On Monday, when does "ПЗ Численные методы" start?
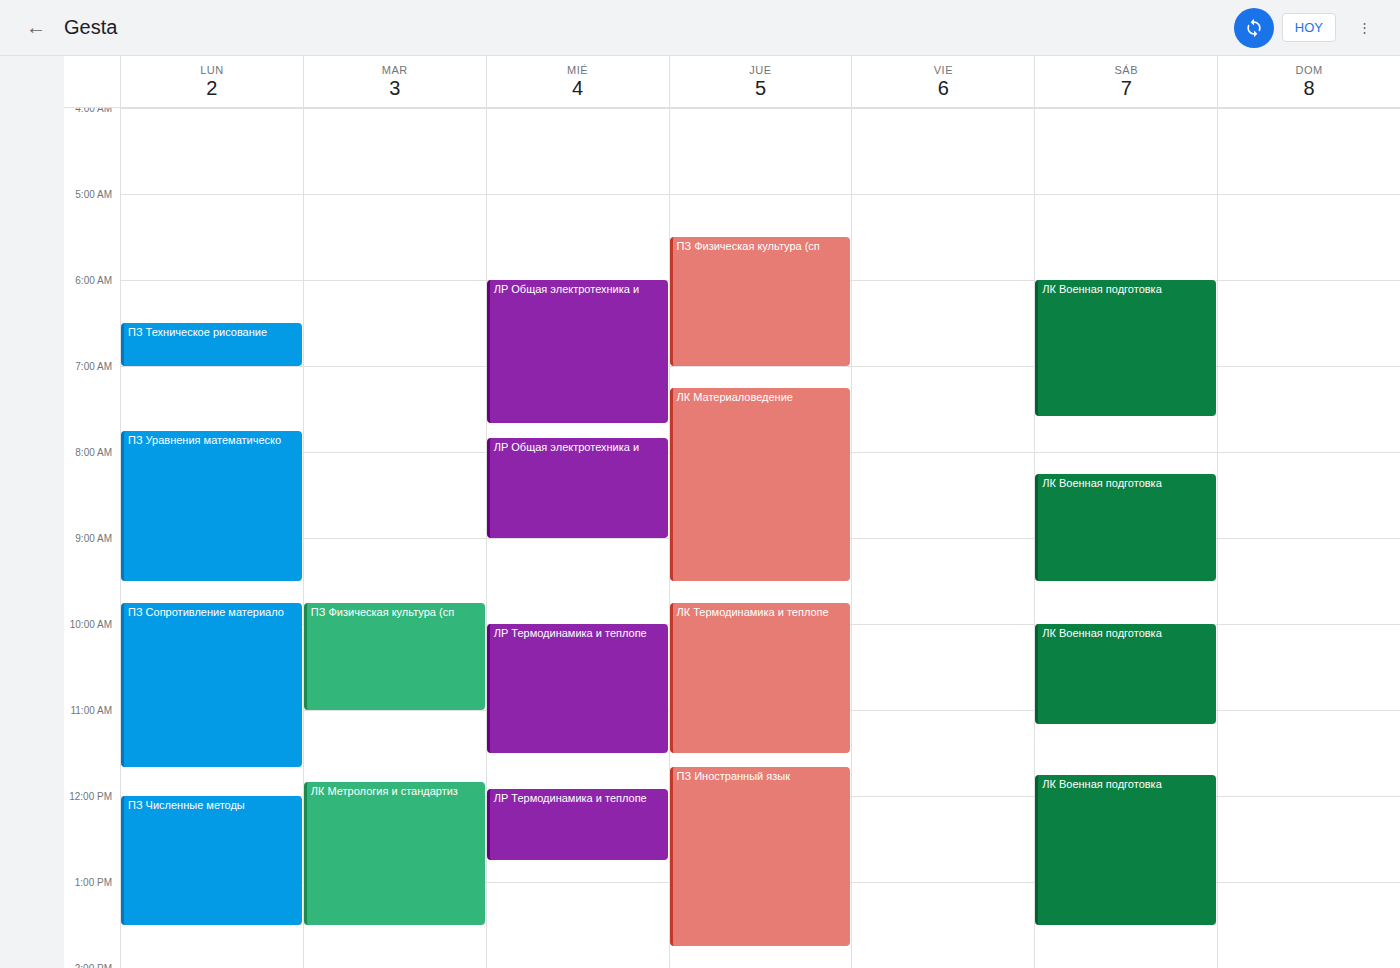
12:00 PM